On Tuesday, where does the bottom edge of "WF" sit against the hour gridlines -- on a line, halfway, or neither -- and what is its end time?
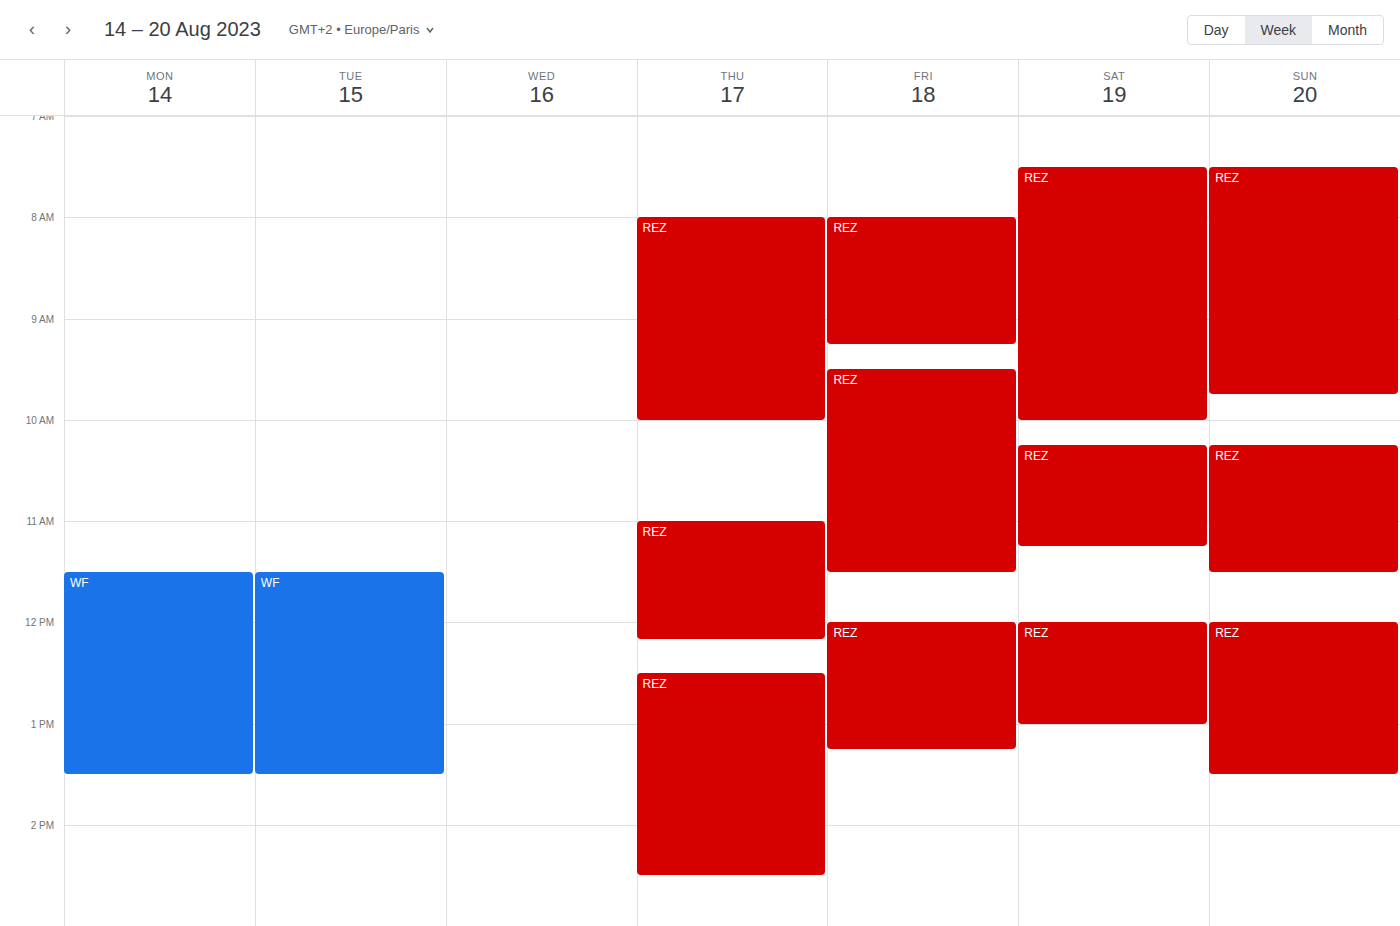
1:30 PM -- halfway between the 1 PM and 2 PM lines.